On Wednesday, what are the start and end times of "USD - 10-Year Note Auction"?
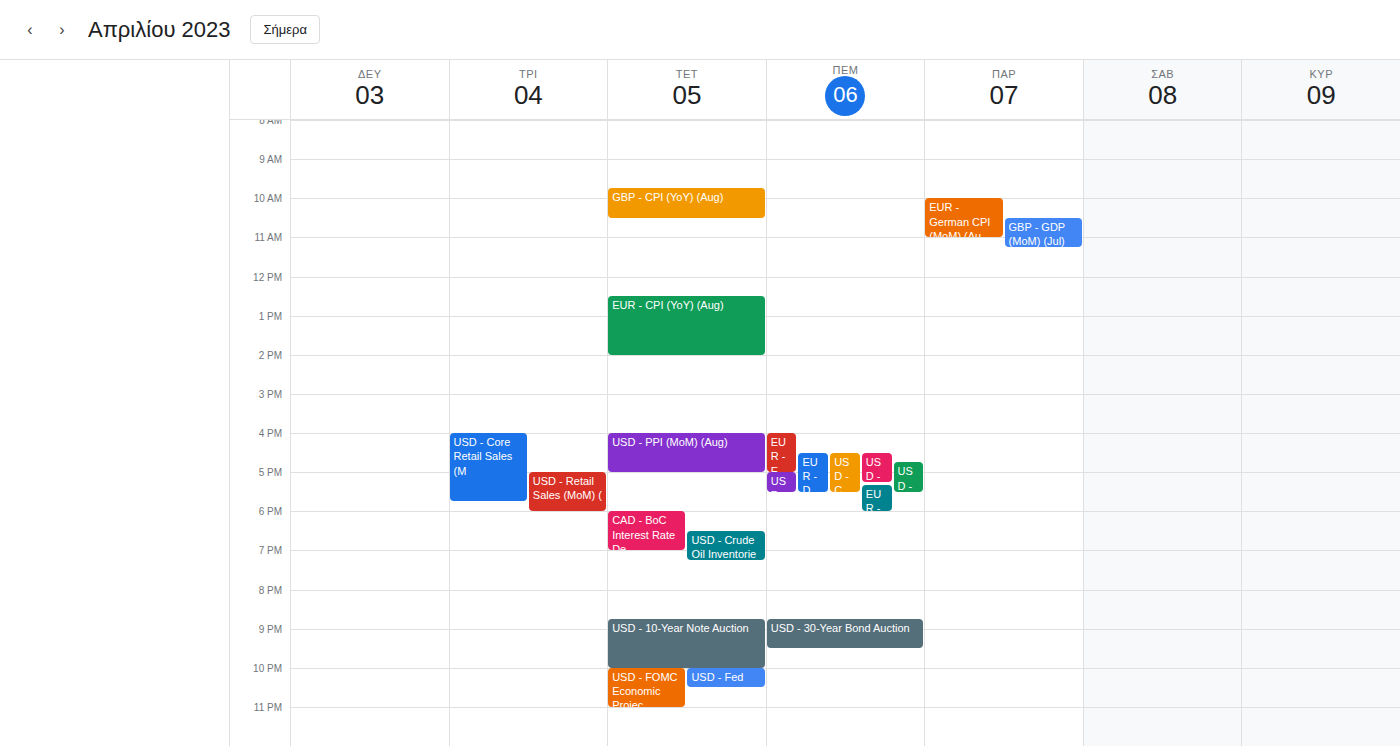
8:45 PM to 10:00 PM